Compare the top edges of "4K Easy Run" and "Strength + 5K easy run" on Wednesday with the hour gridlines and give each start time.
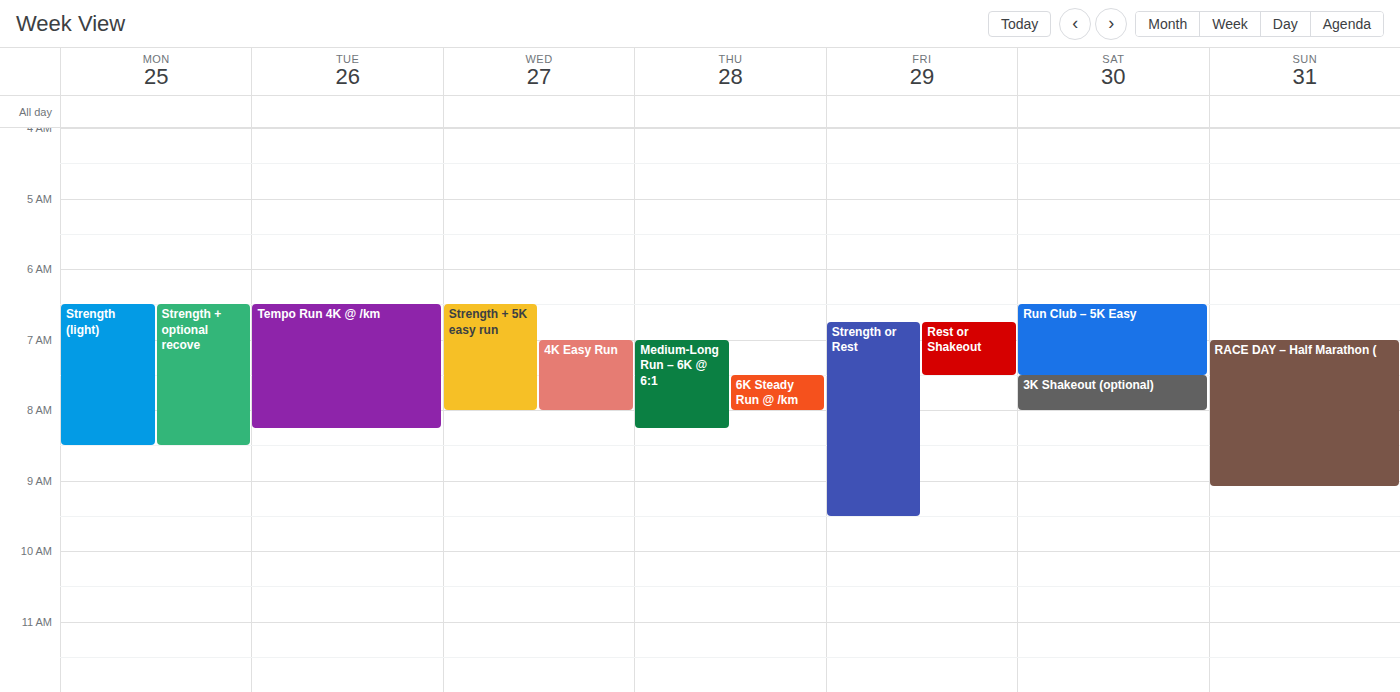
"4K Easy Run": 7:00 AM, exactly on the 7 AM line. "Strength + 5K easy run": 6:30 AM, halfway between the 6 AM and 7 AM lines.